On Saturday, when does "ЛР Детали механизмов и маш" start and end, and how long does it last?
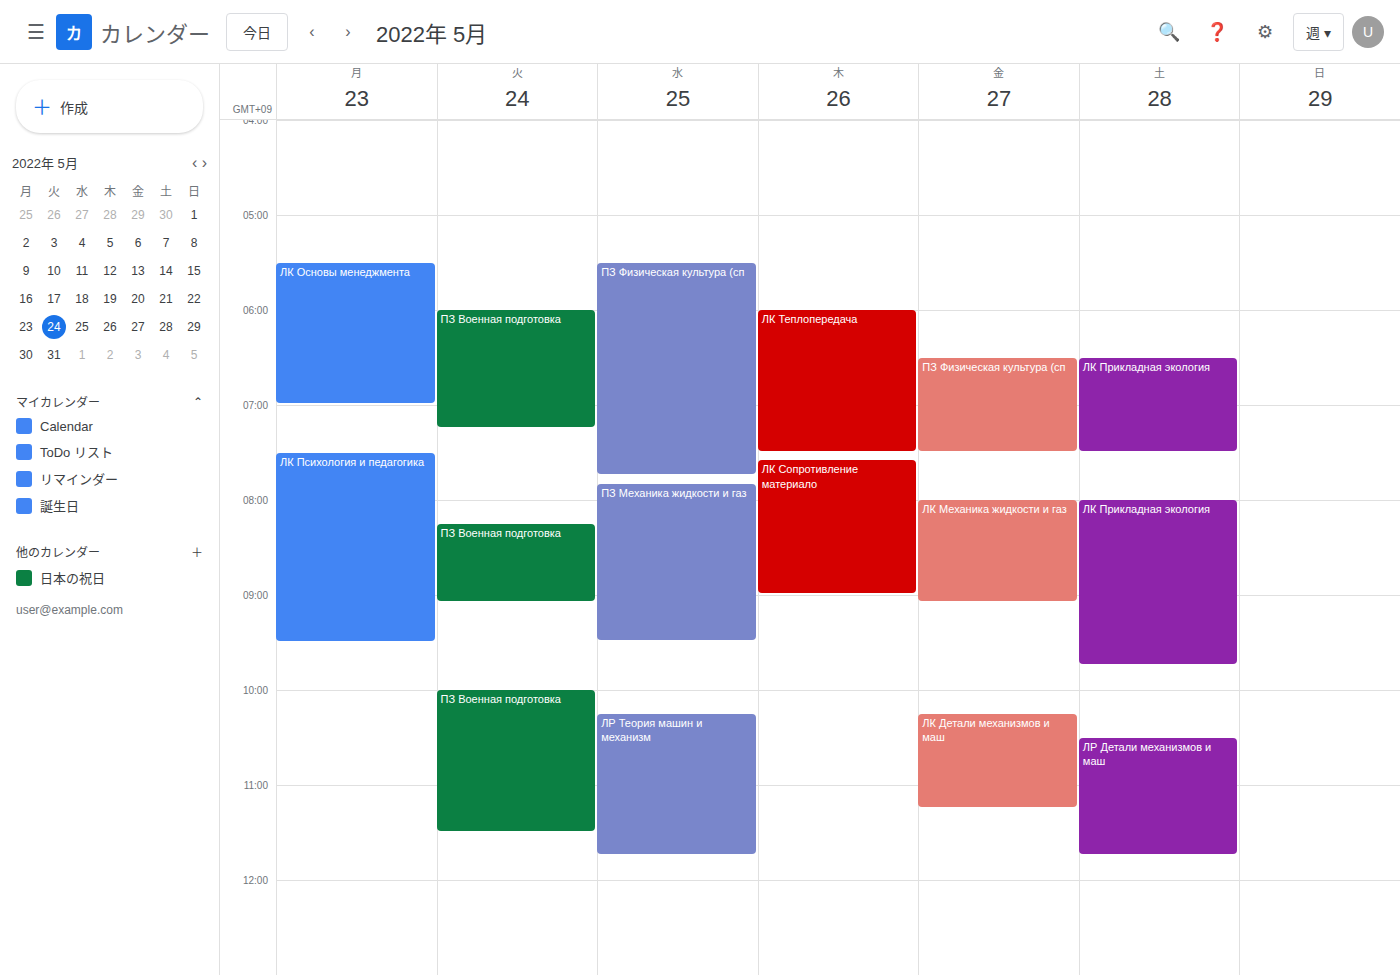
10:30 AM to 11:45 AM, 1 hour 15 minutes